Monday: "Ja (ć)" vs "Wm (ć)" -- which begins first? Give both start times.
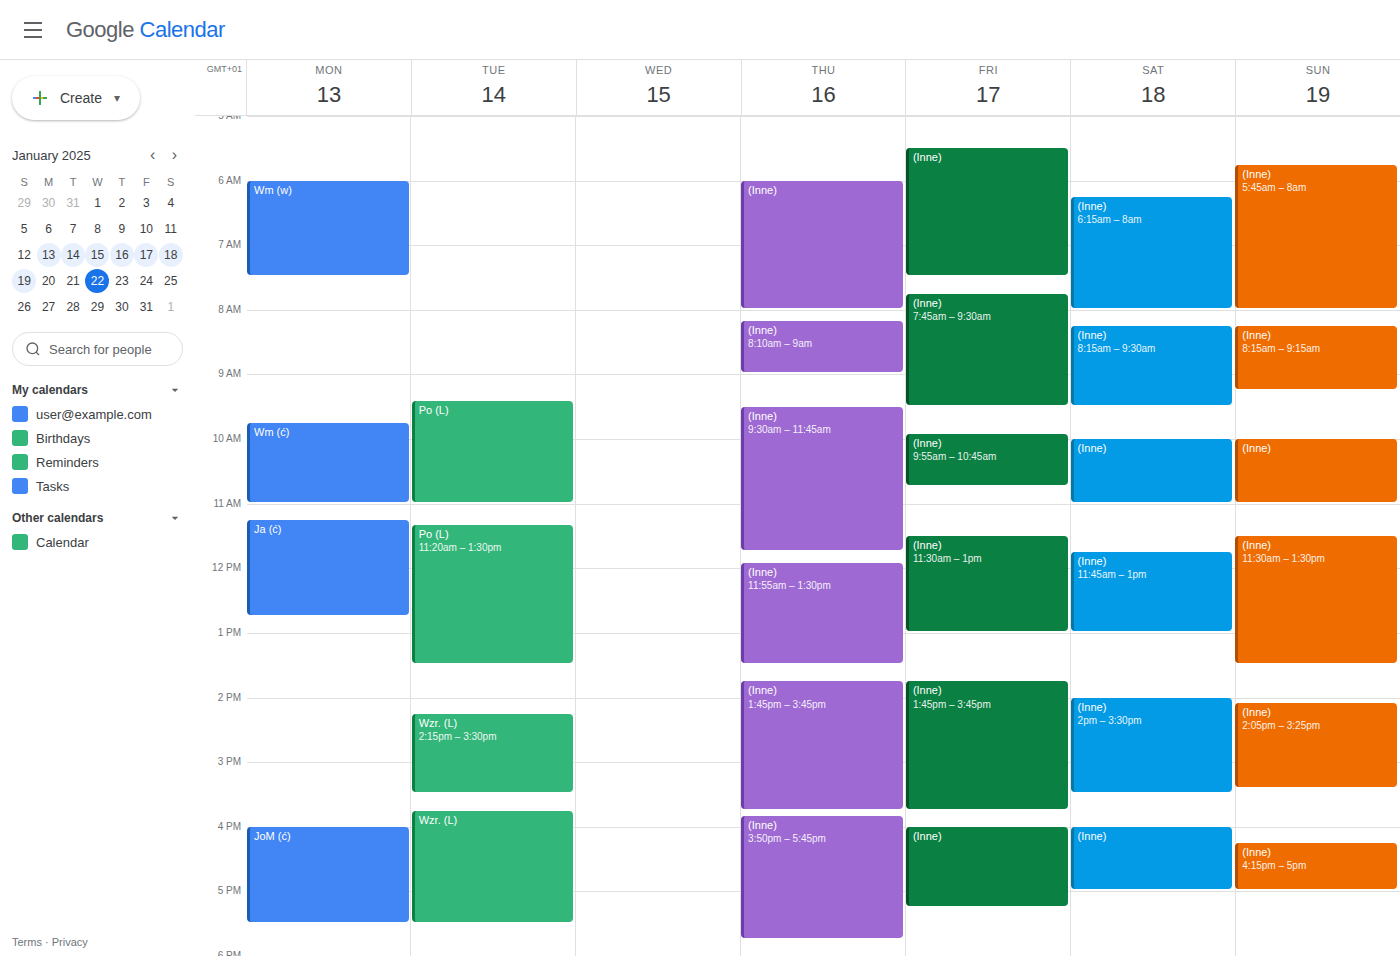
"Wm (ć)" 9:45 AM; "Ja (ć)" 11:15 AM.